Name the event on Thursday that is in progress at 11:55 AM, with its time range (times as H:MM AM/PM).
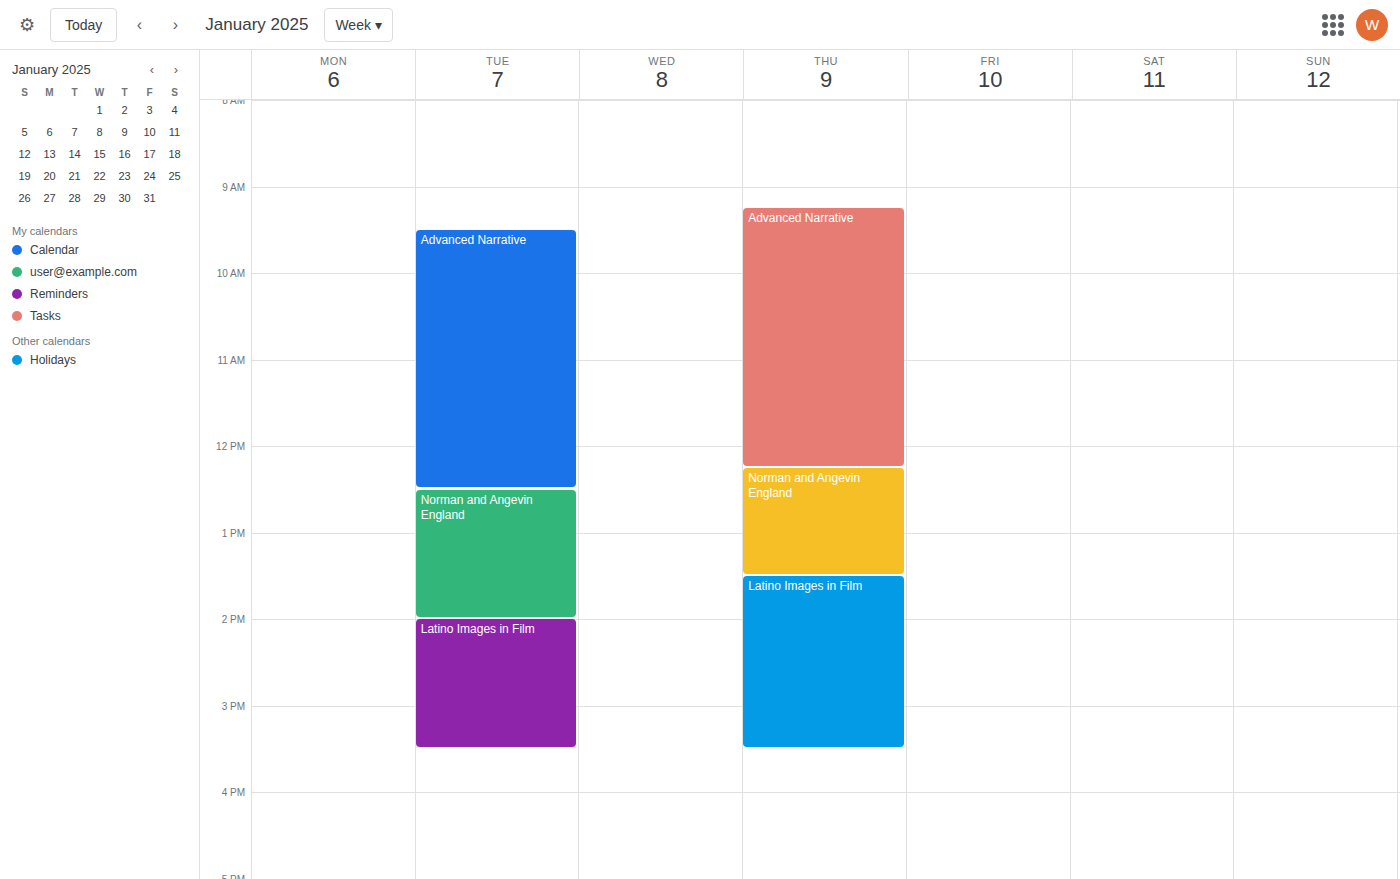
"Advanced Narrative", 9:15 AM to 12:15 PM